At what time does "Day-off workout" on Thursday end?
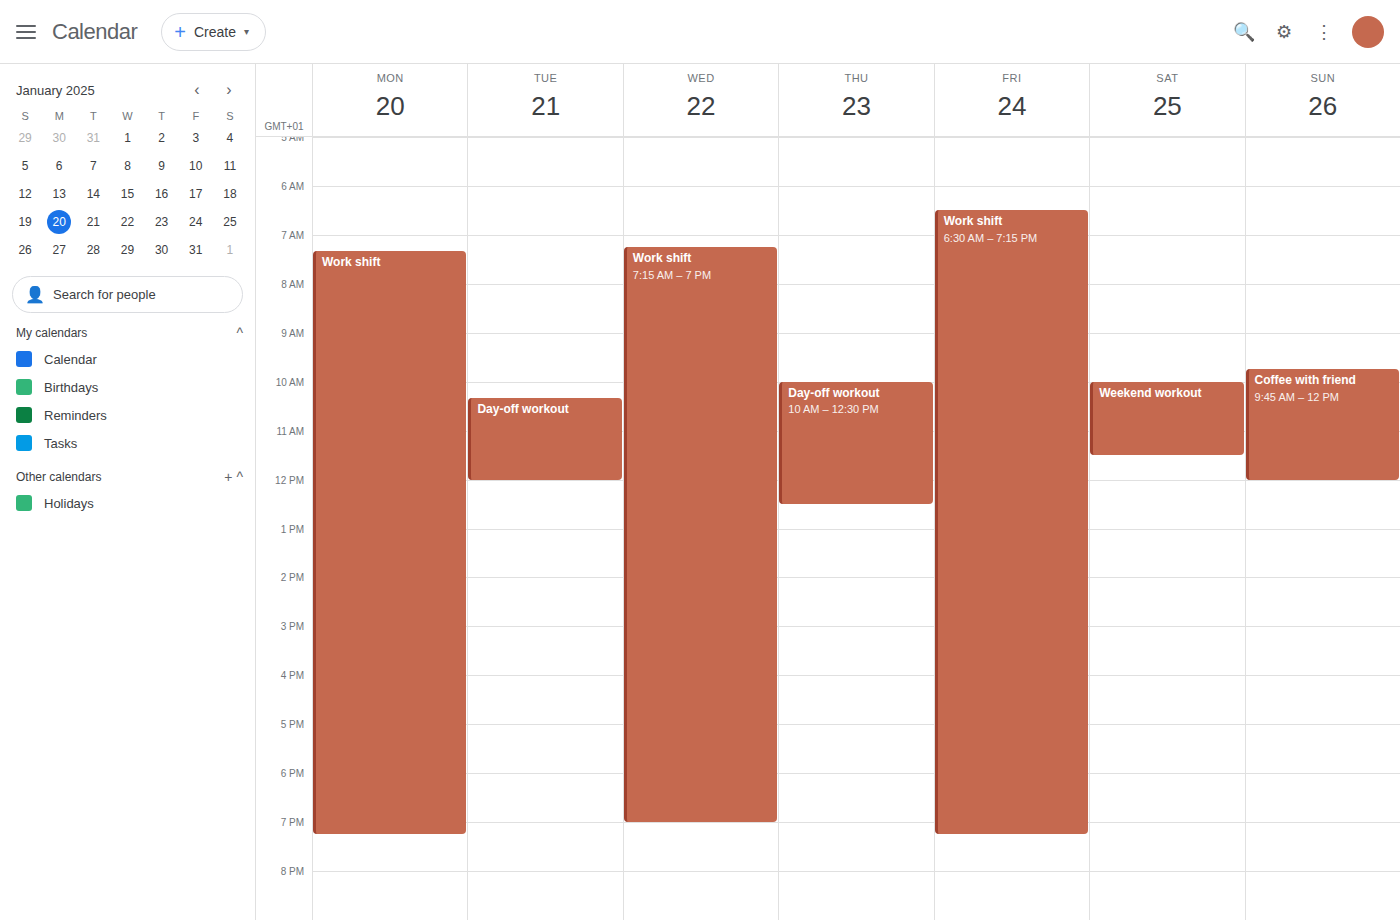
12:30 PM